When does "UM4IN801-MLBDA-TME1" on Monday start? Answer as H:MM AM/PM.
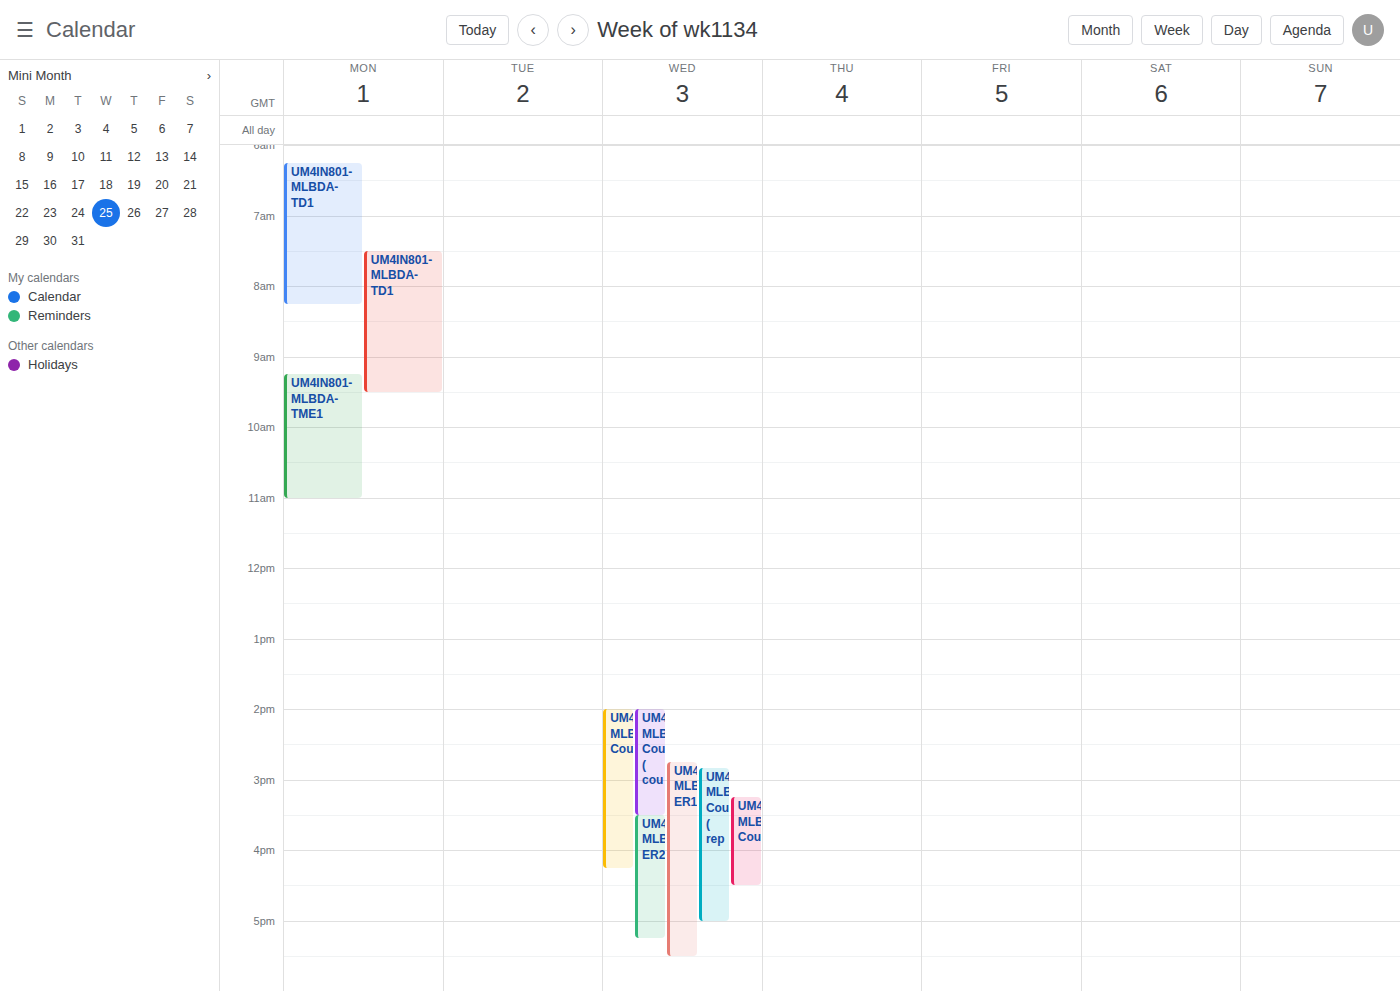
9:15 AM